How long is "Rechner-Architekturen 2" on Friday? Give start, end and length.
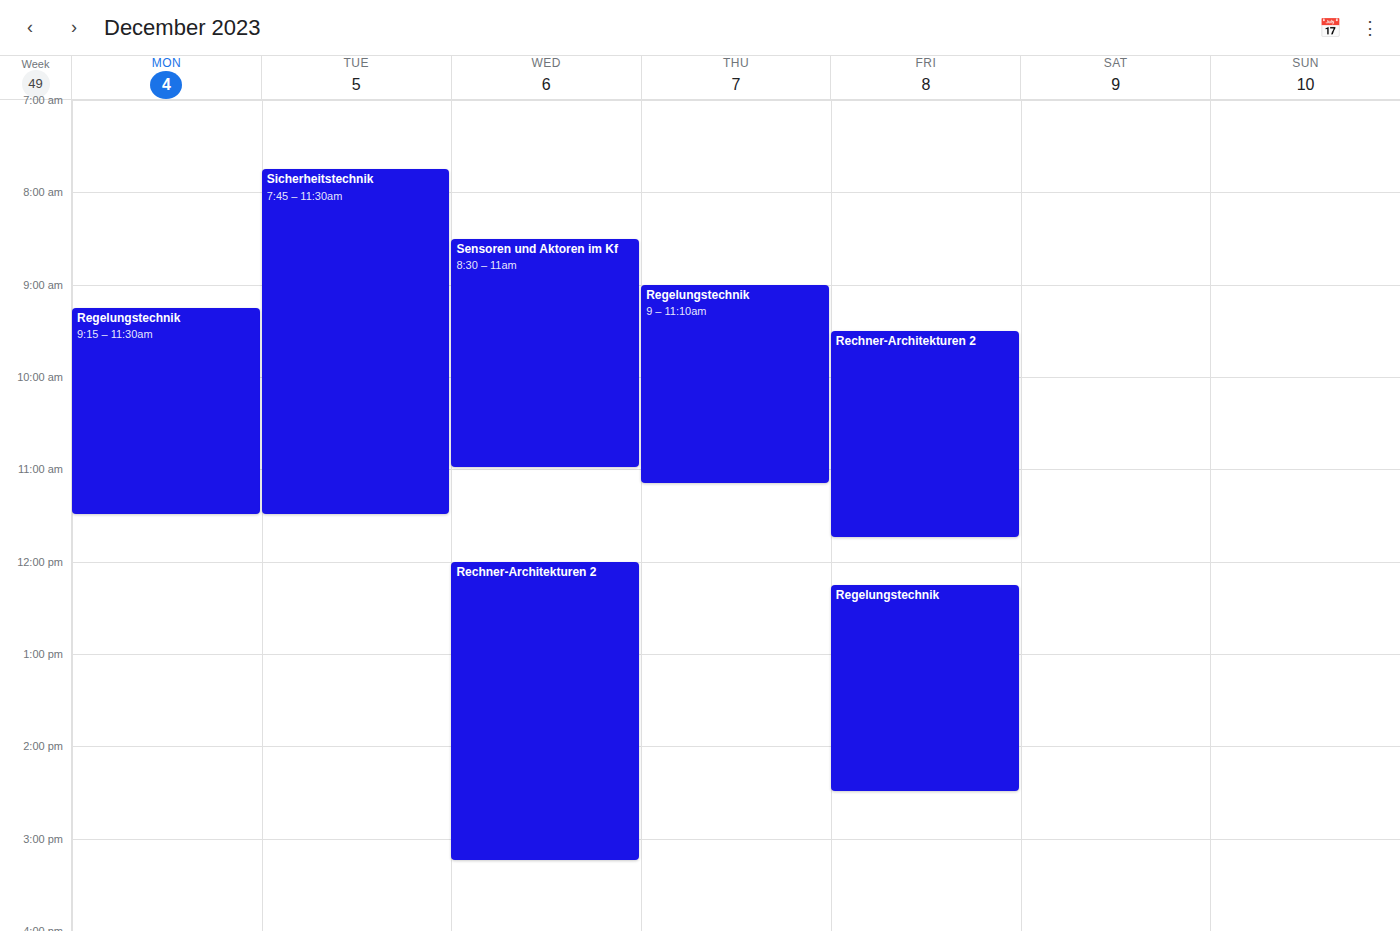
9:30 AM to 11:45 AM, 2 hours 15 minutes